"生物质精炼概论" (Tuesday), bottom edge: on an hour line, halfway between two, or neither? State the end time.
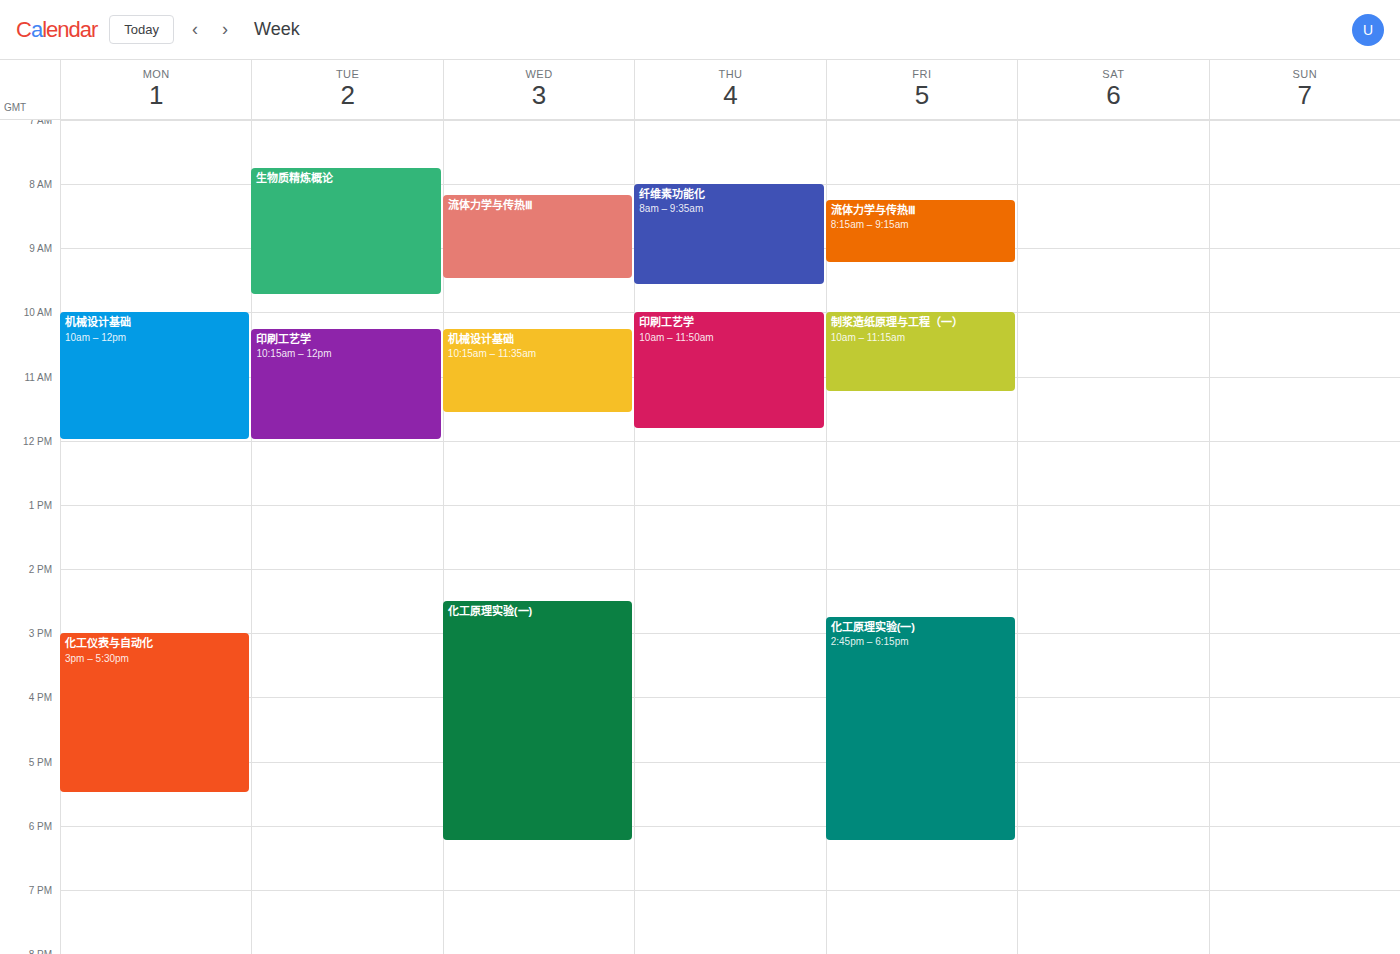
9:45 AM -- neither: three quarters of the way from the 9 AM line to the 10 AM line.